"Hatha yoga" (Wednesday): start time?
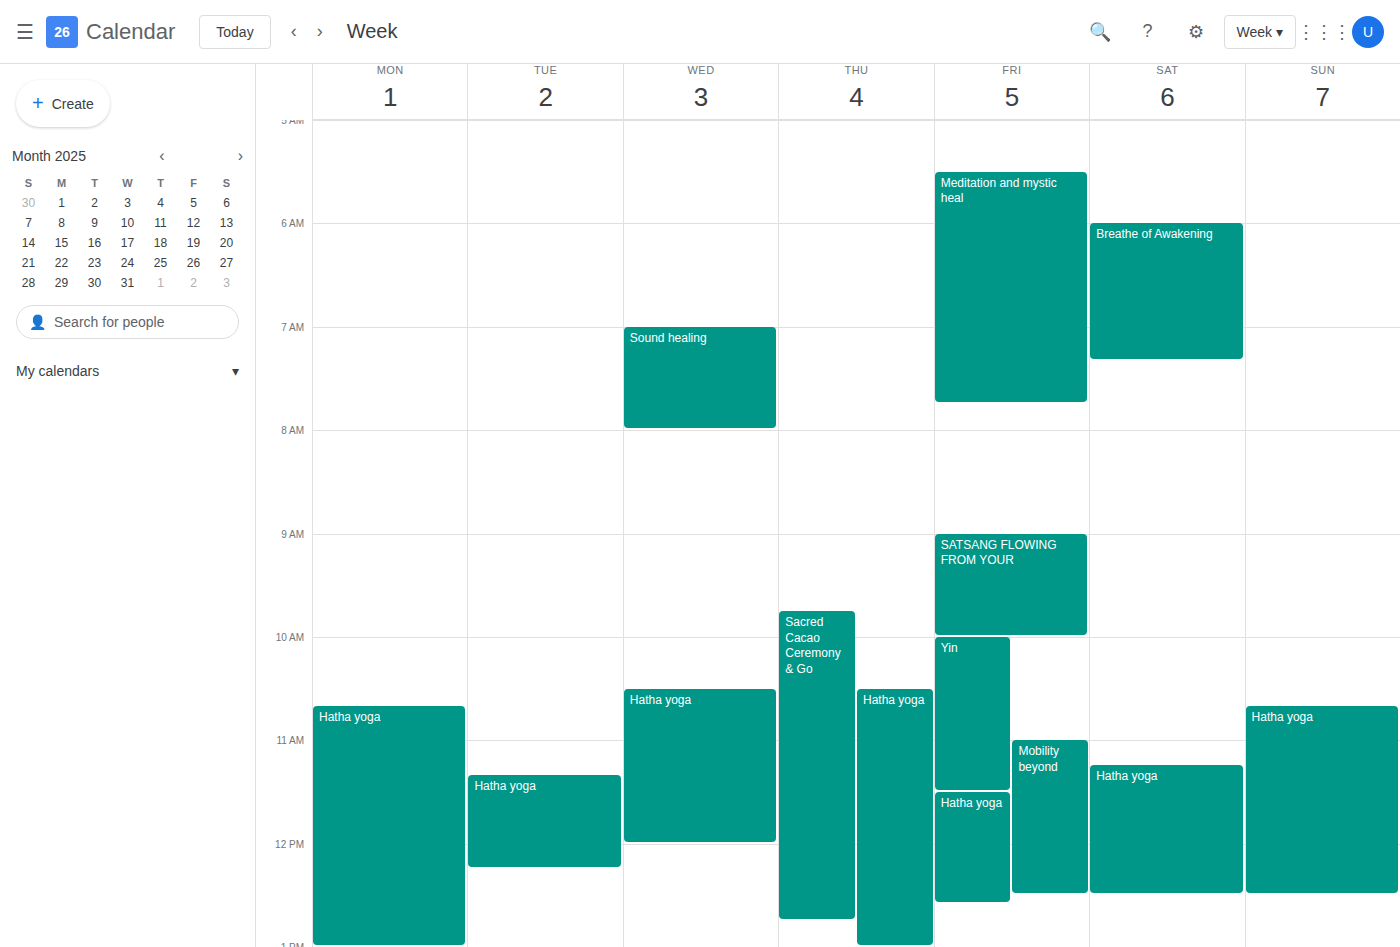
10:30 AM